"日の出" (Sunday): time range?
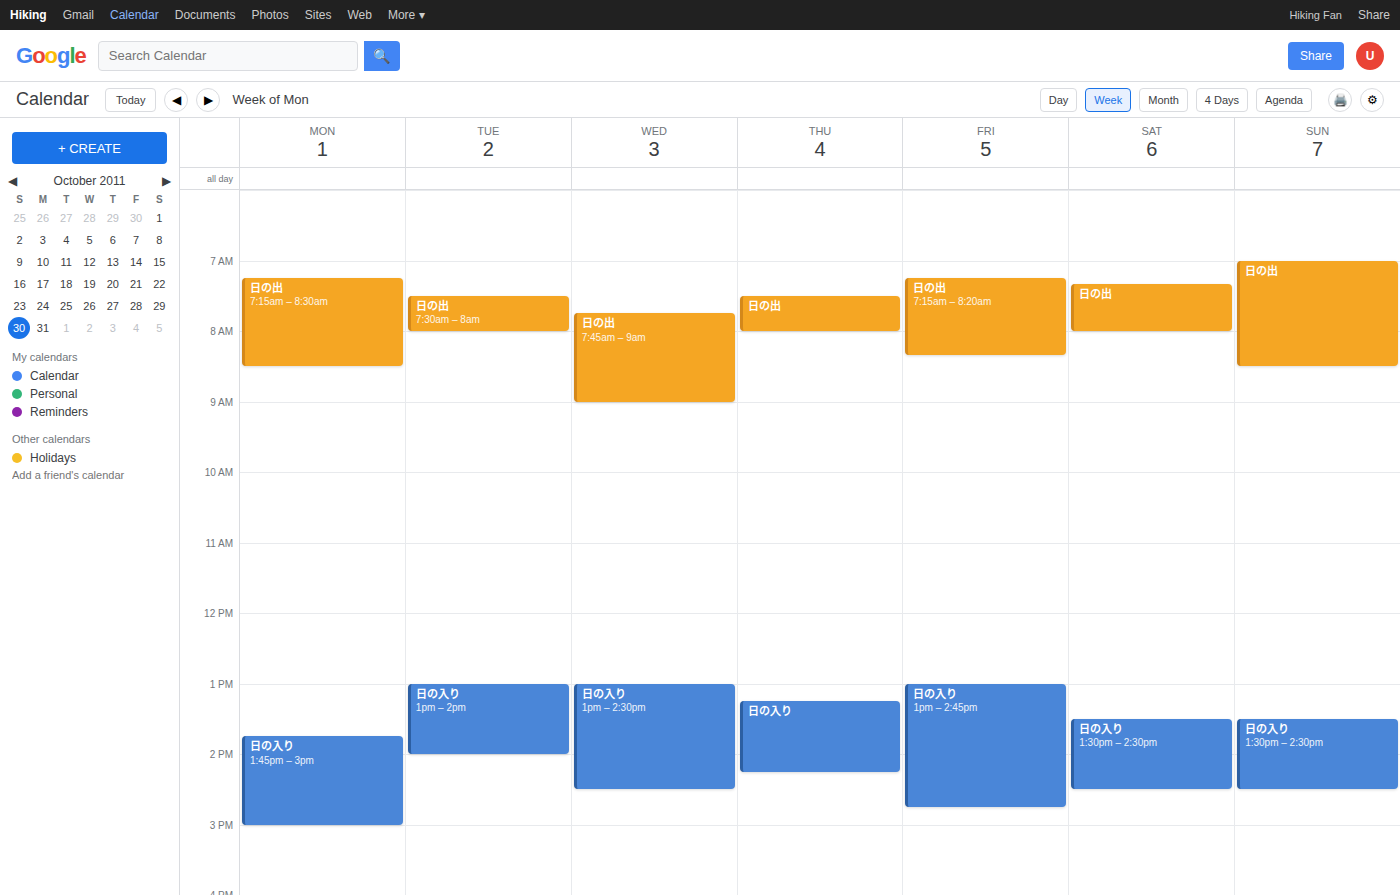
7:00 AM to 8:30 AM